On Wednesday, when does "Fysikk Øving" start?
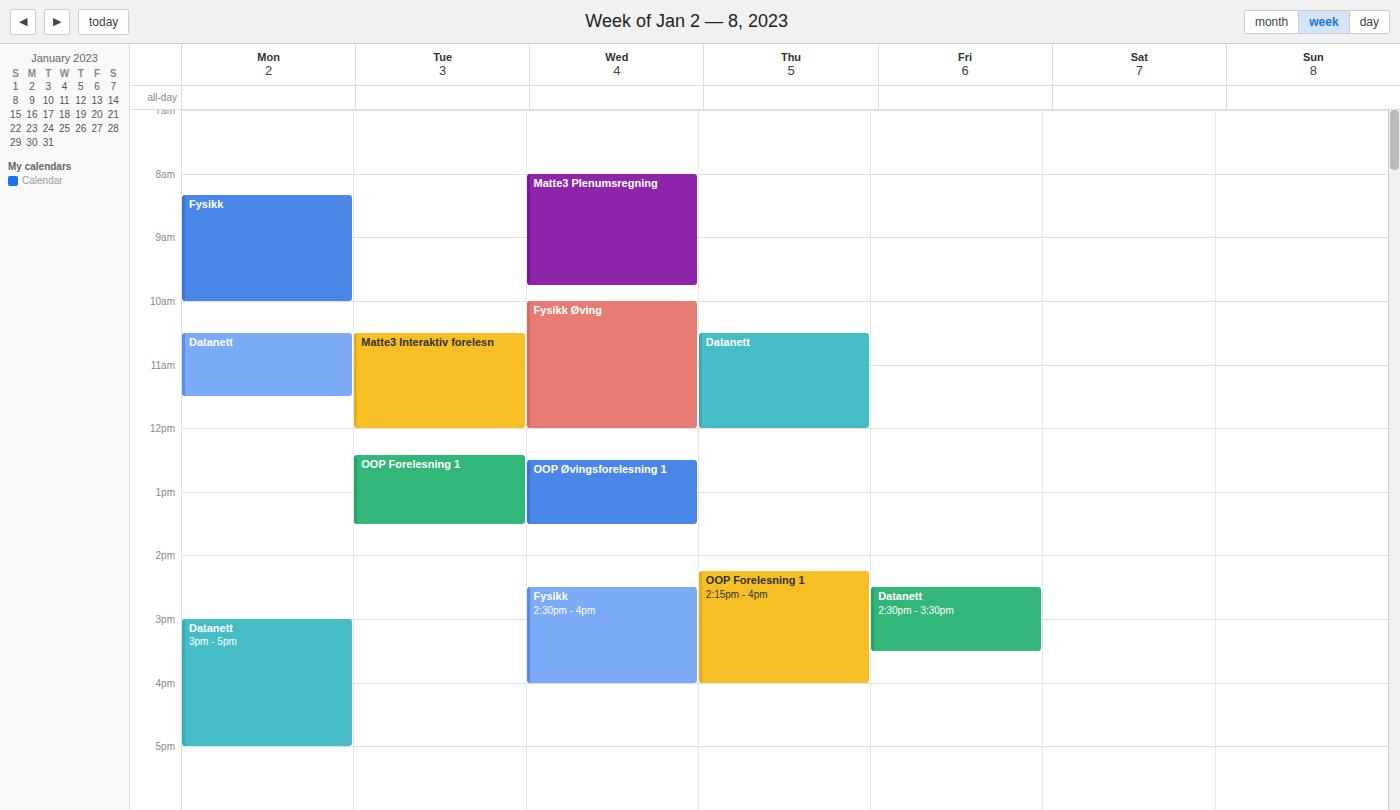
10:00 AM